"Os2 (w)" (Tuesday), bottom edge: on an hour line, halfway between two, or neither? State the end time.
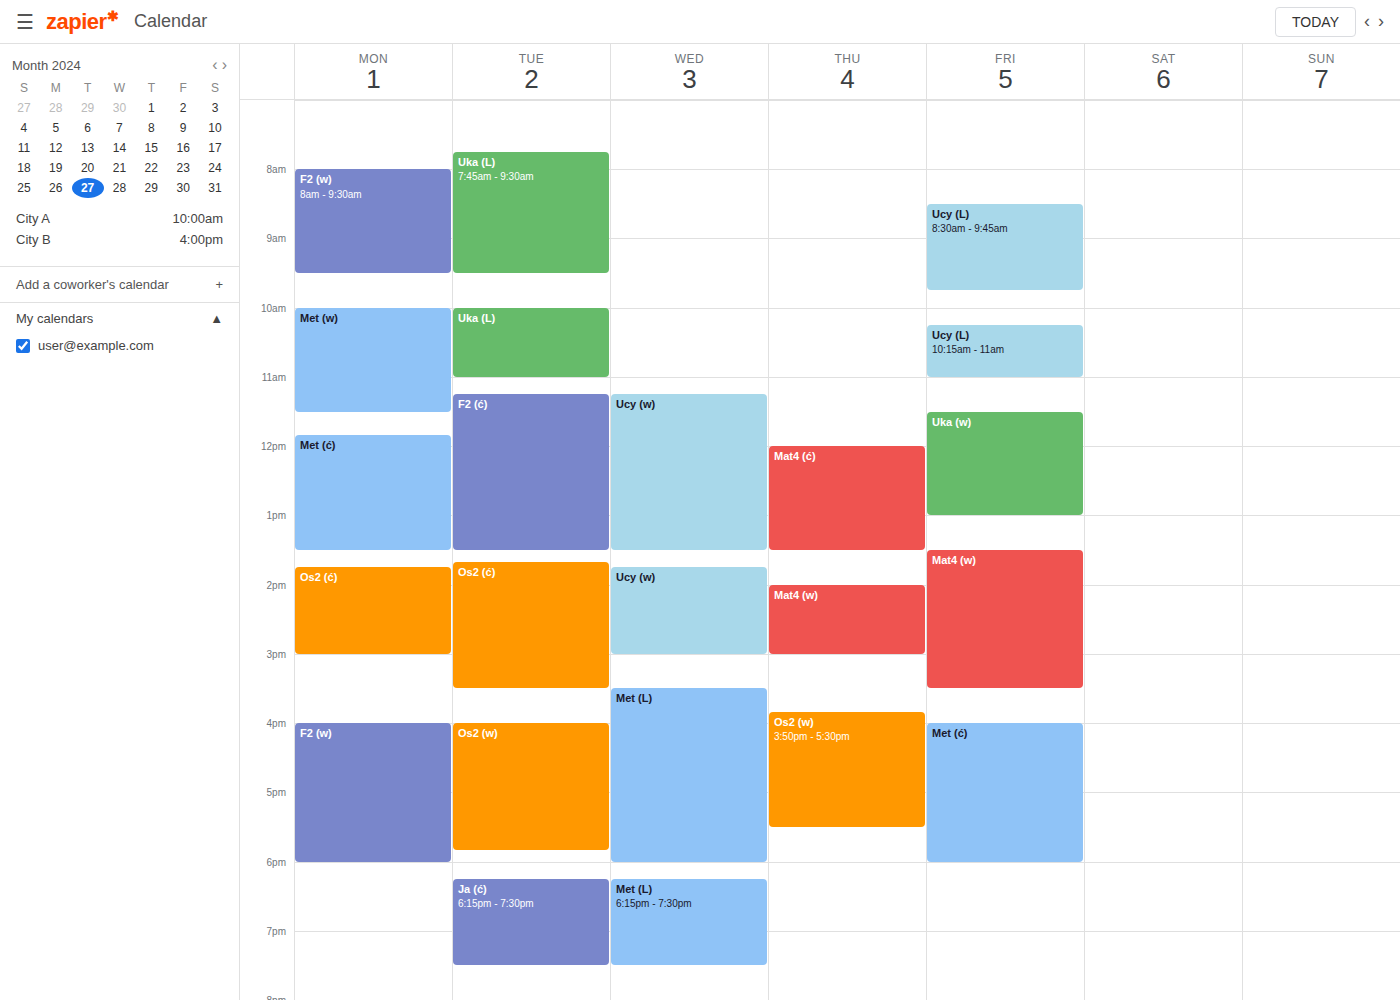
5:50 PM -- neither: 50 minutes below the 5 PM line and 10 minutes above the 6 PM line.